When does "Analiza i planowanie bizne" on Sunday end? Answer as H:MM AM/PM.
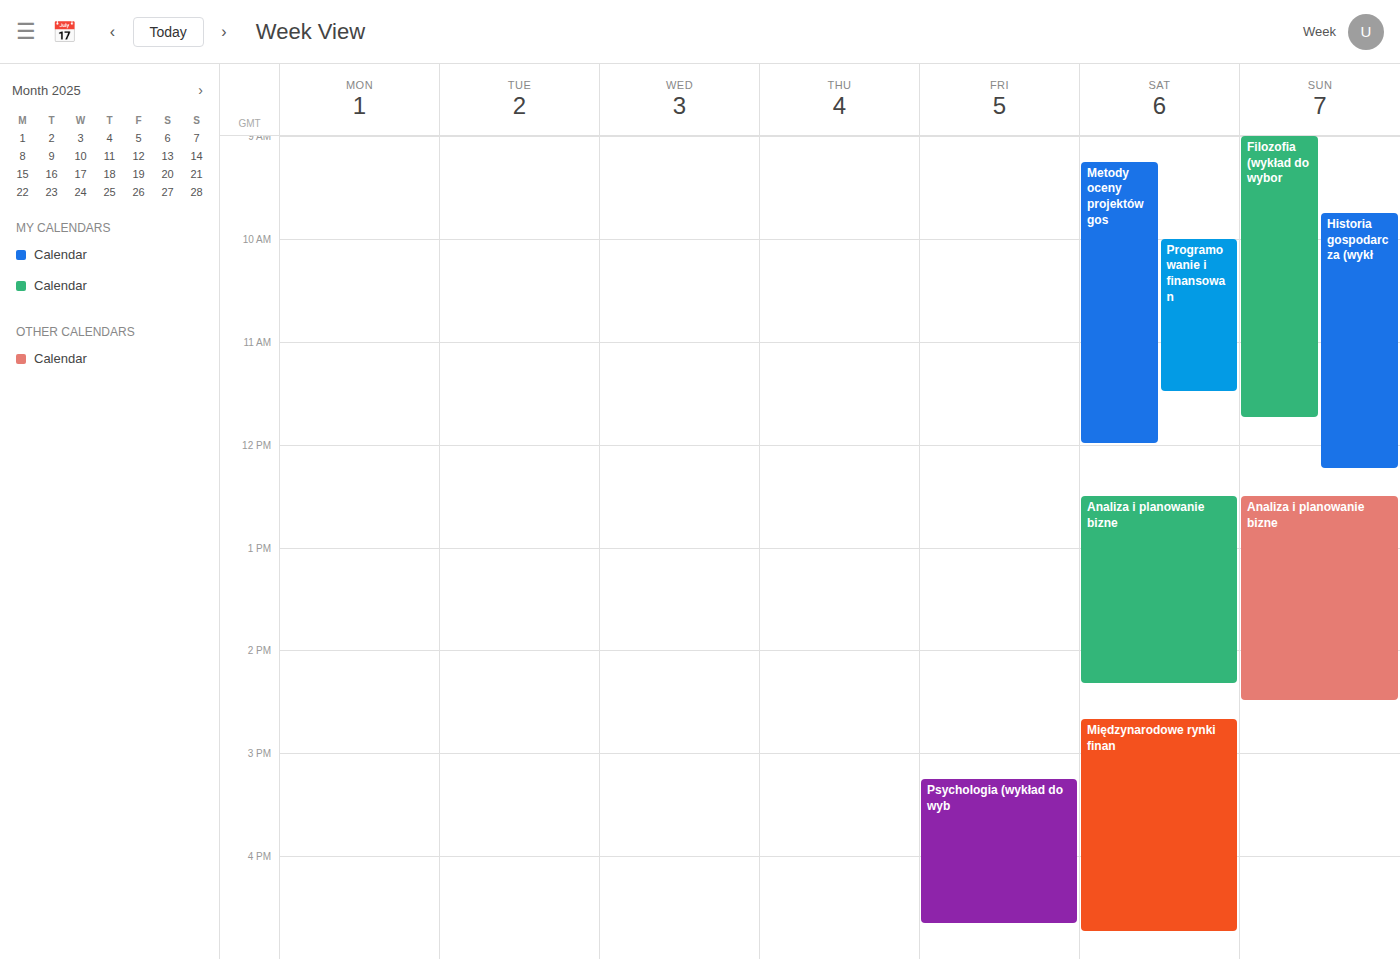
2:30 PM